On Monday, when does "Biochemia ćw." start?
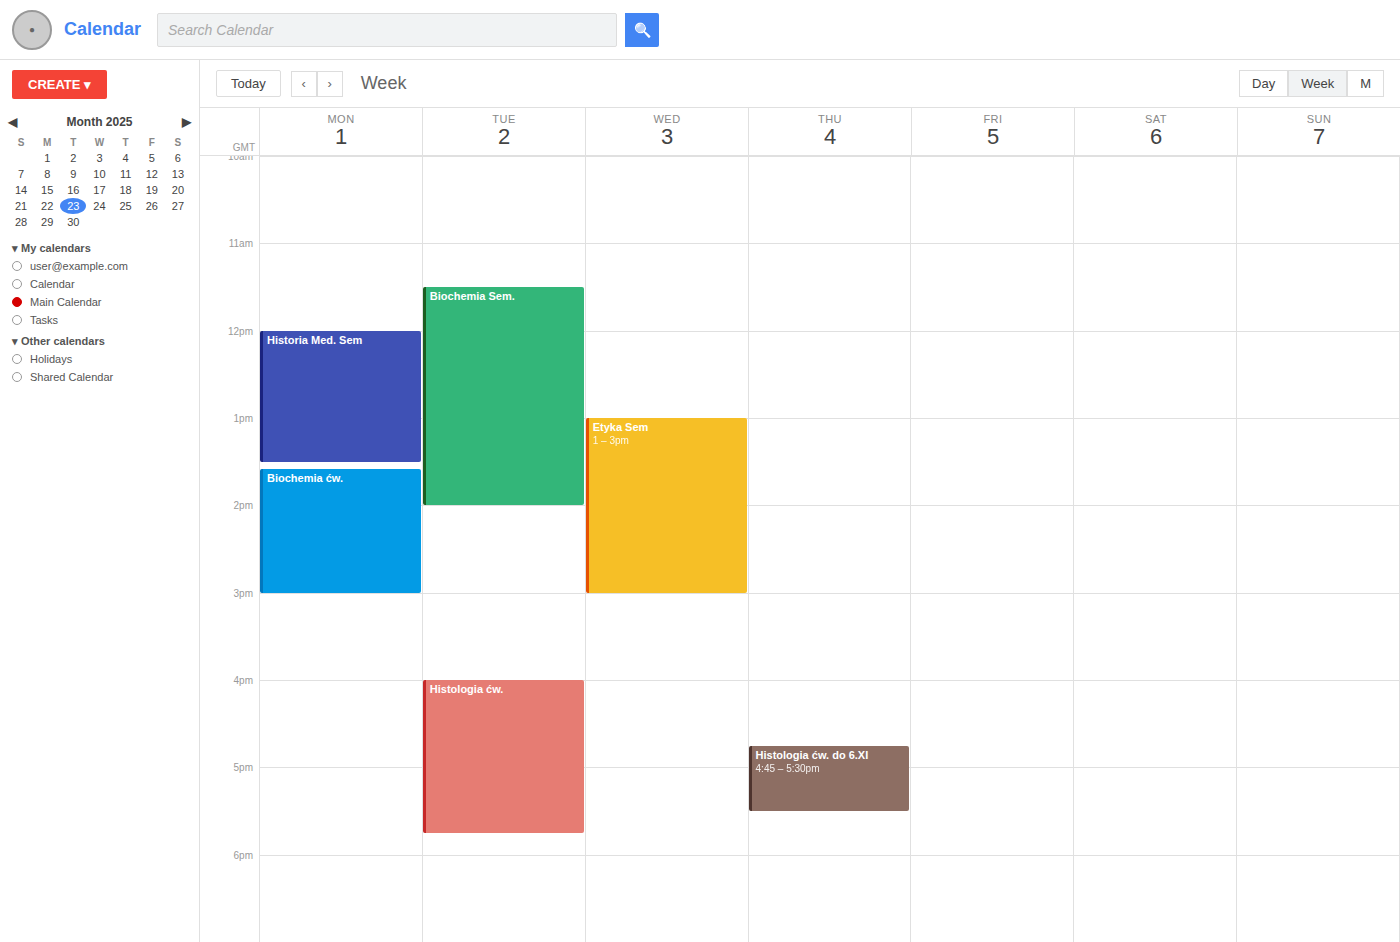
1:35 PM